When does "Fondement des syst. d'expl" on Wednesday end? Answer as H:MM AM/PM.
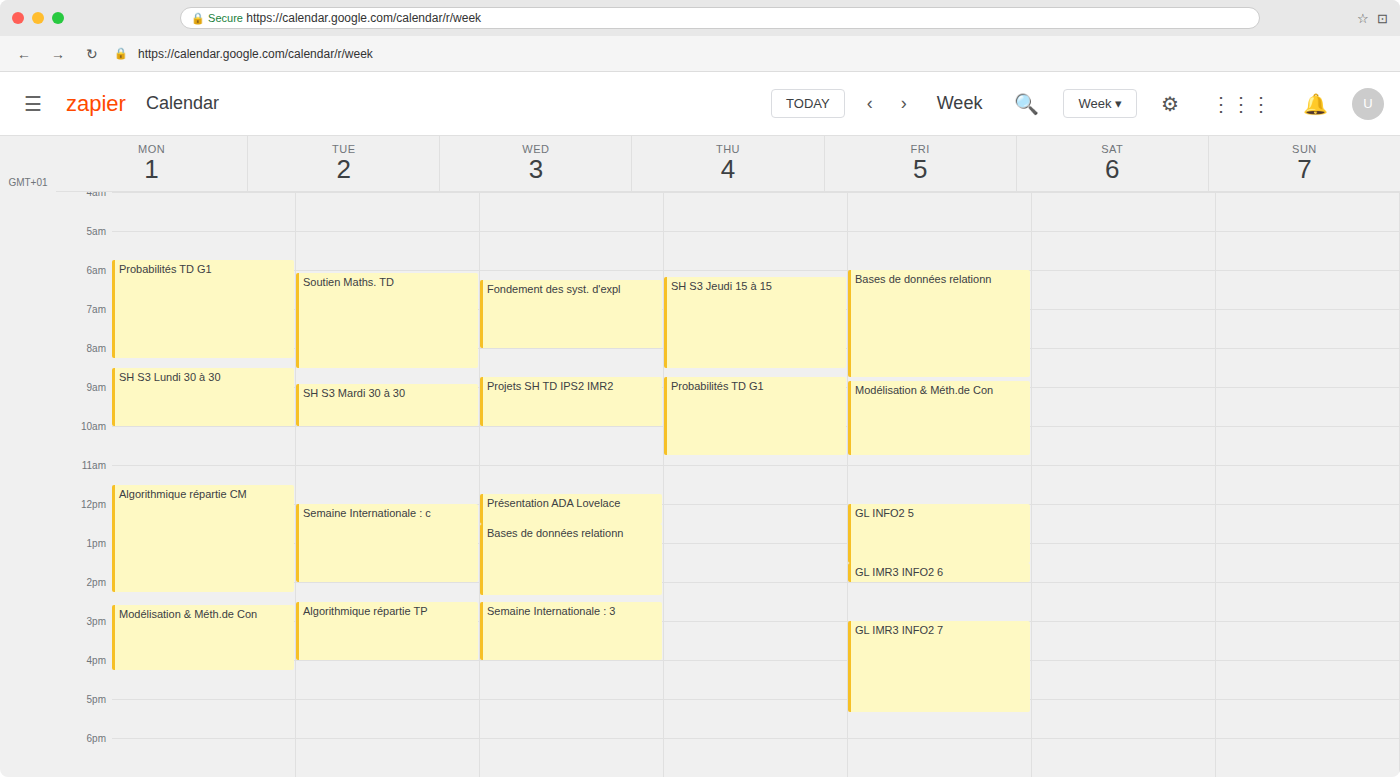
8:00 AM